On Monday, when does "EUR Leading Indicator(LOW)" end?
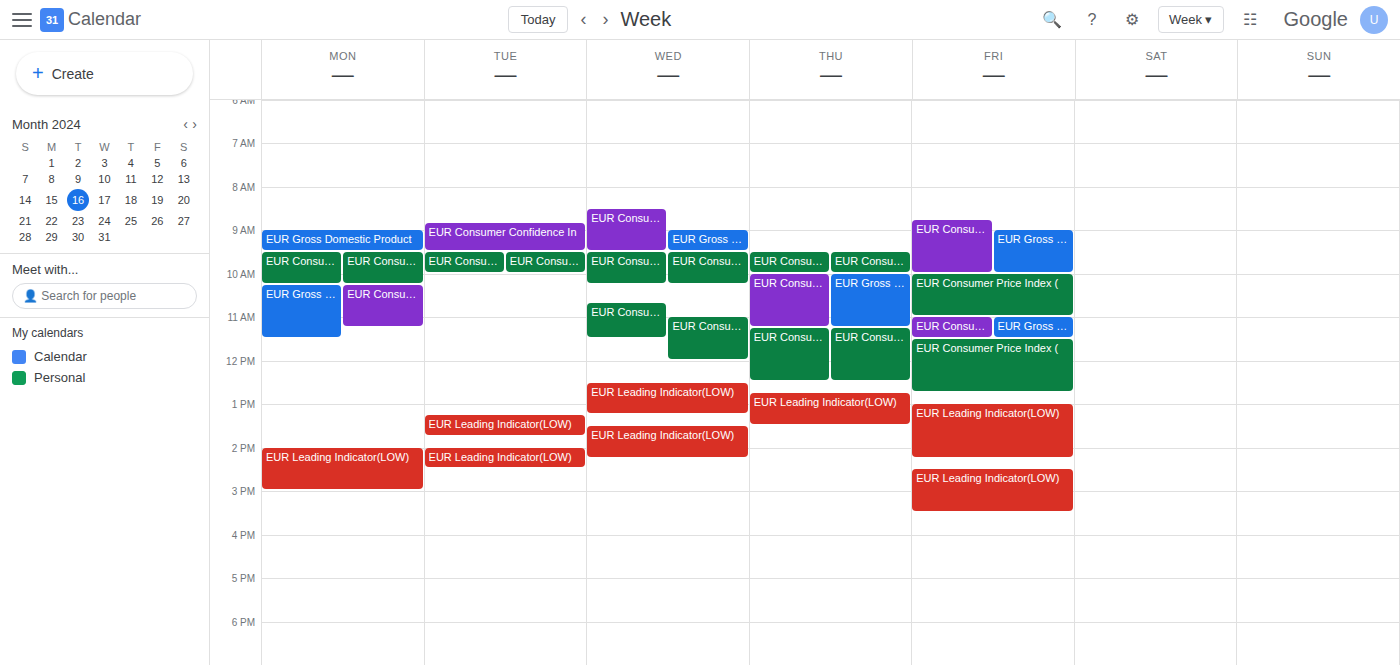
3:00 PM